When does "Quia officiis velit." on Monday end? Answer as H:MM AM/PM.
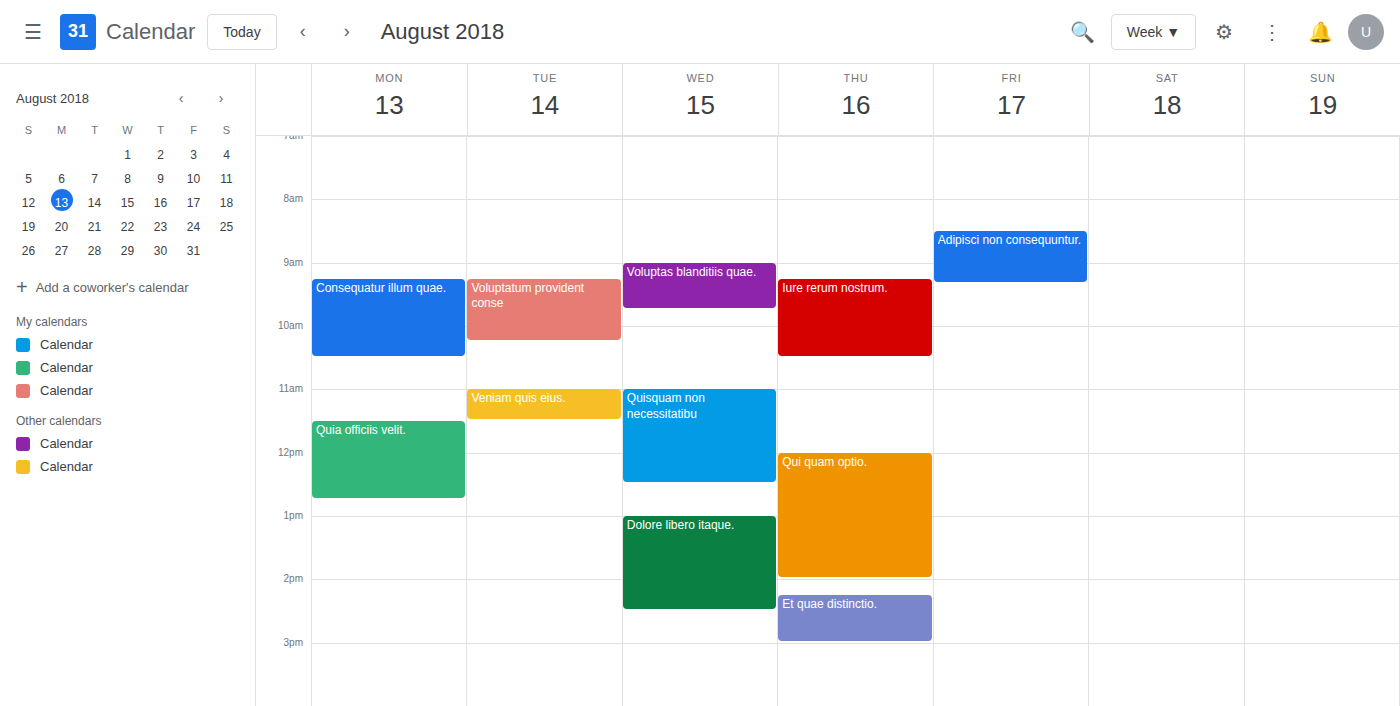
12:45 PM